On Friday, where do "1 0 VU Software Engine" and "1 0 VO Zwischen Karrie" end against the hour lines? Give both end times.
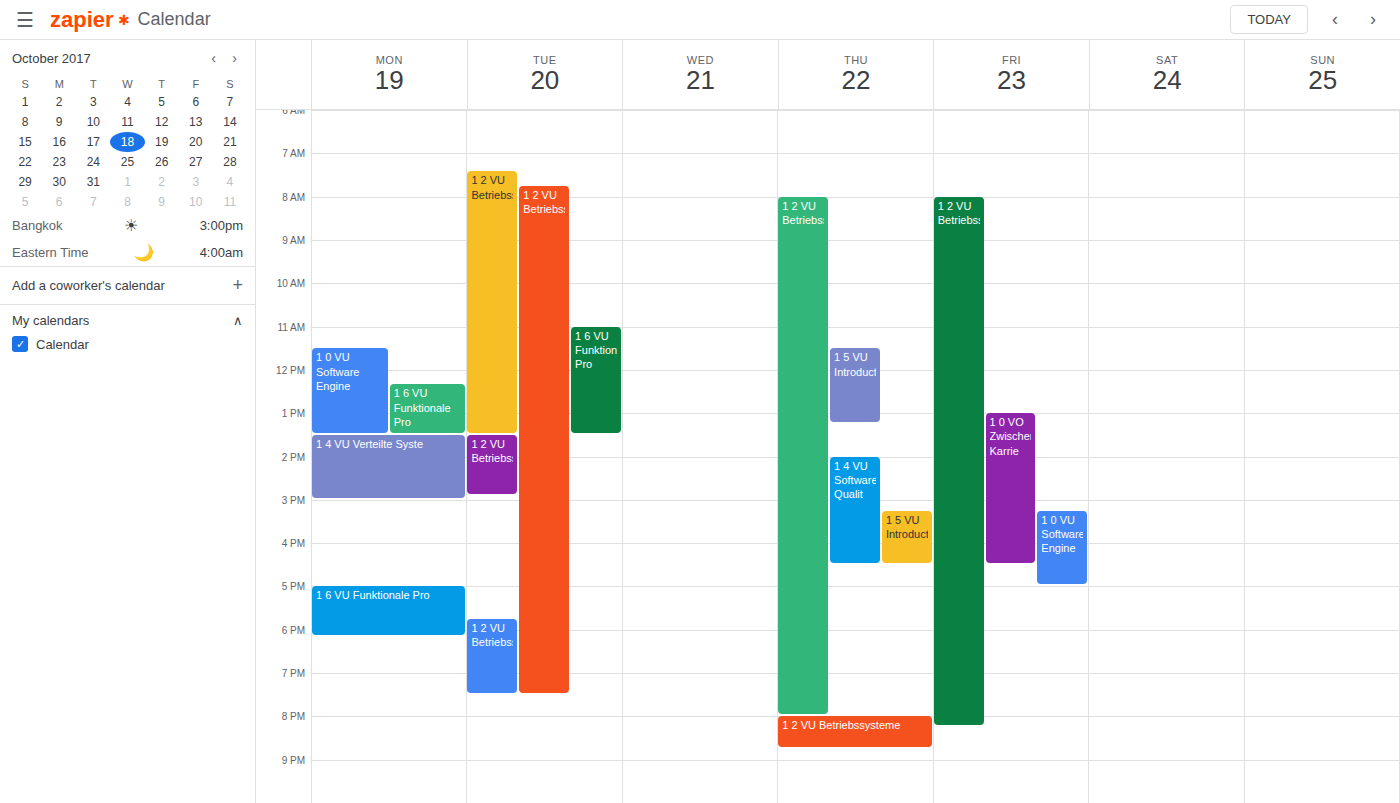
"1 0 VU Software Engine": 5:00 PM, exactly on the 5 PM line. "1 0 VO Zwischen Karrie": 4:30 PM, halfway between the 4 PM and 5 PM lines.